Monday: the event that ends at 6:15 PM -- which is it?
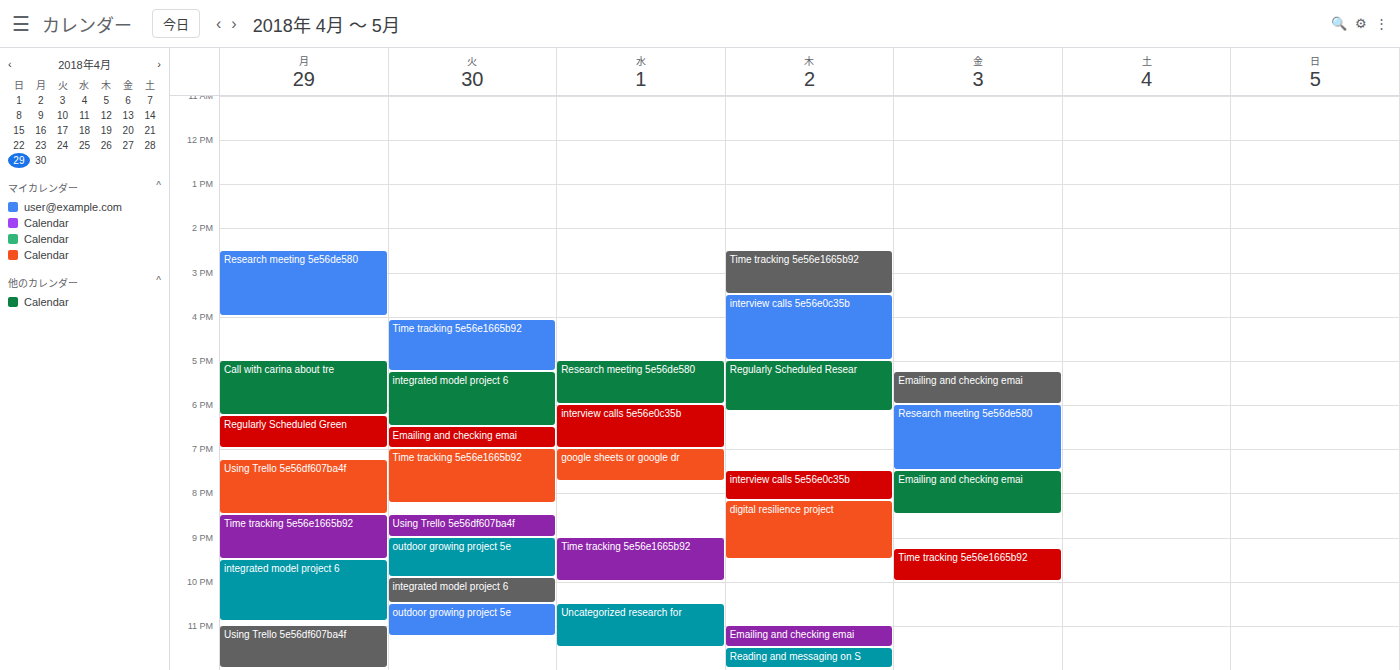
"Call with carina about tre"